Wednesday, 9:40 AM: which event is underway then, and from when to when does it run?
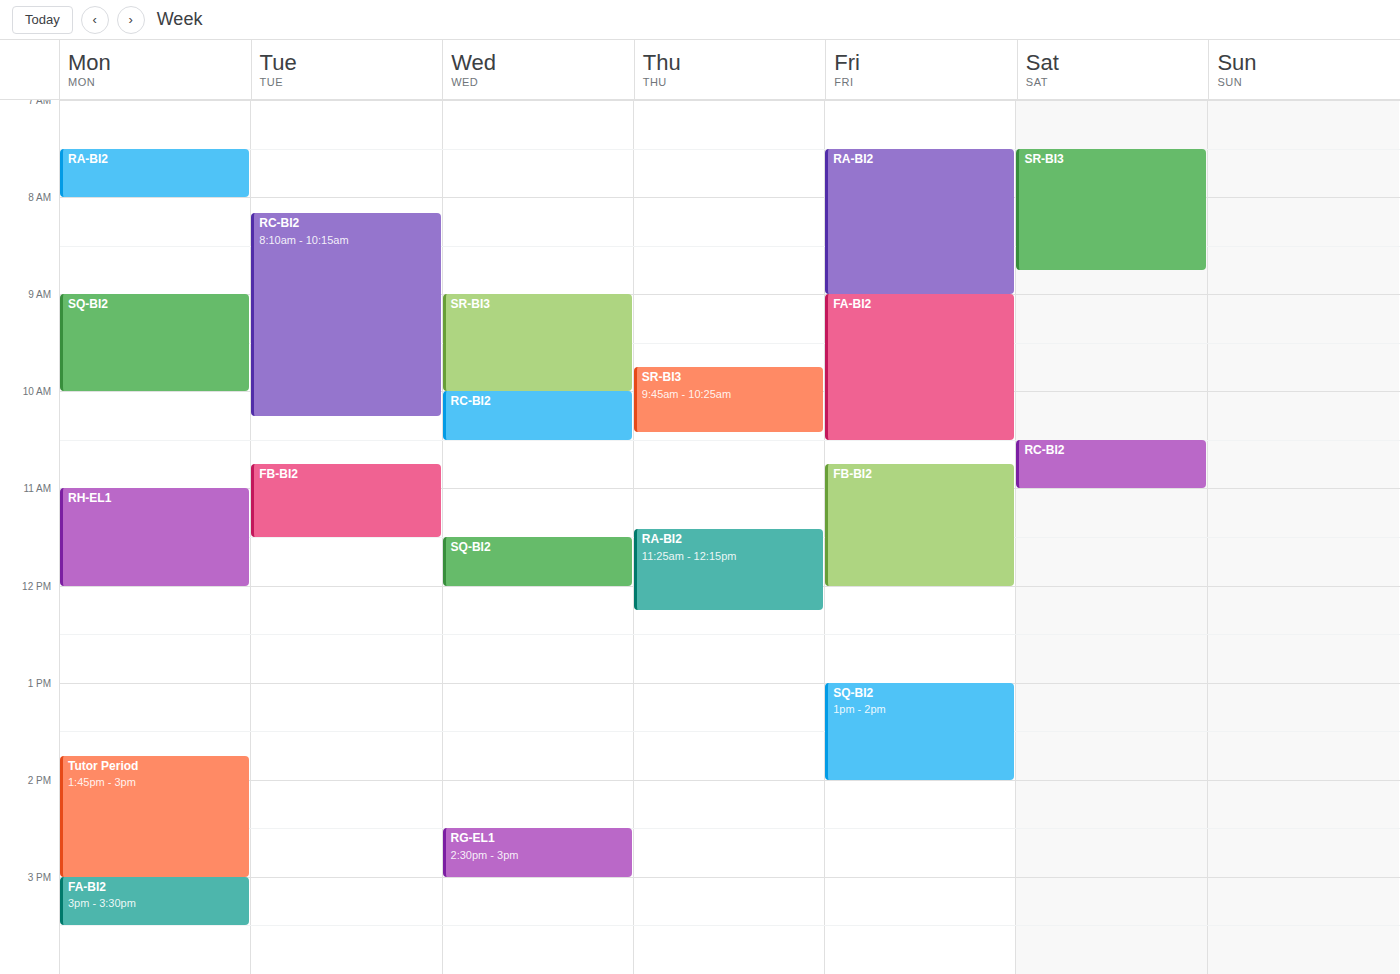
"SR-BI3", 9:00 AM to 10:00 AM